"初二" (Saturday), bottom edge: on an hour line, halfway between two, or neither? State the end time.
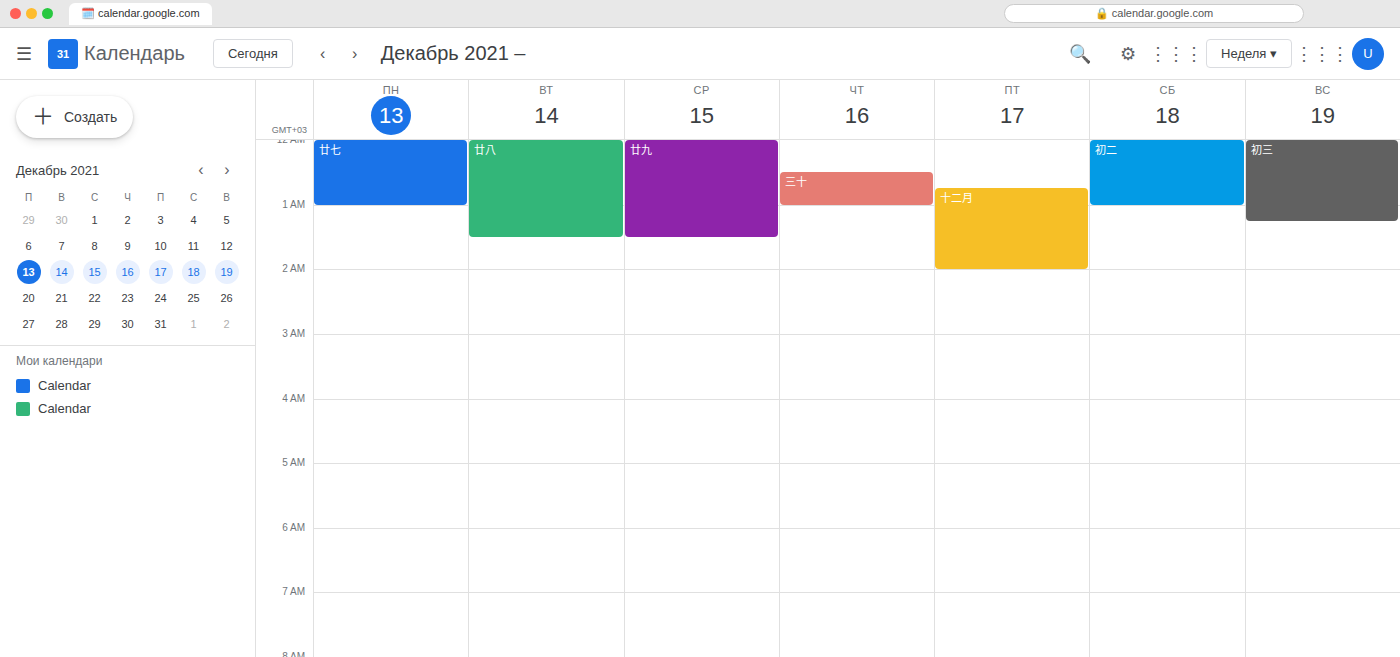
1:00 AM -- exactly on the 1 AM line.